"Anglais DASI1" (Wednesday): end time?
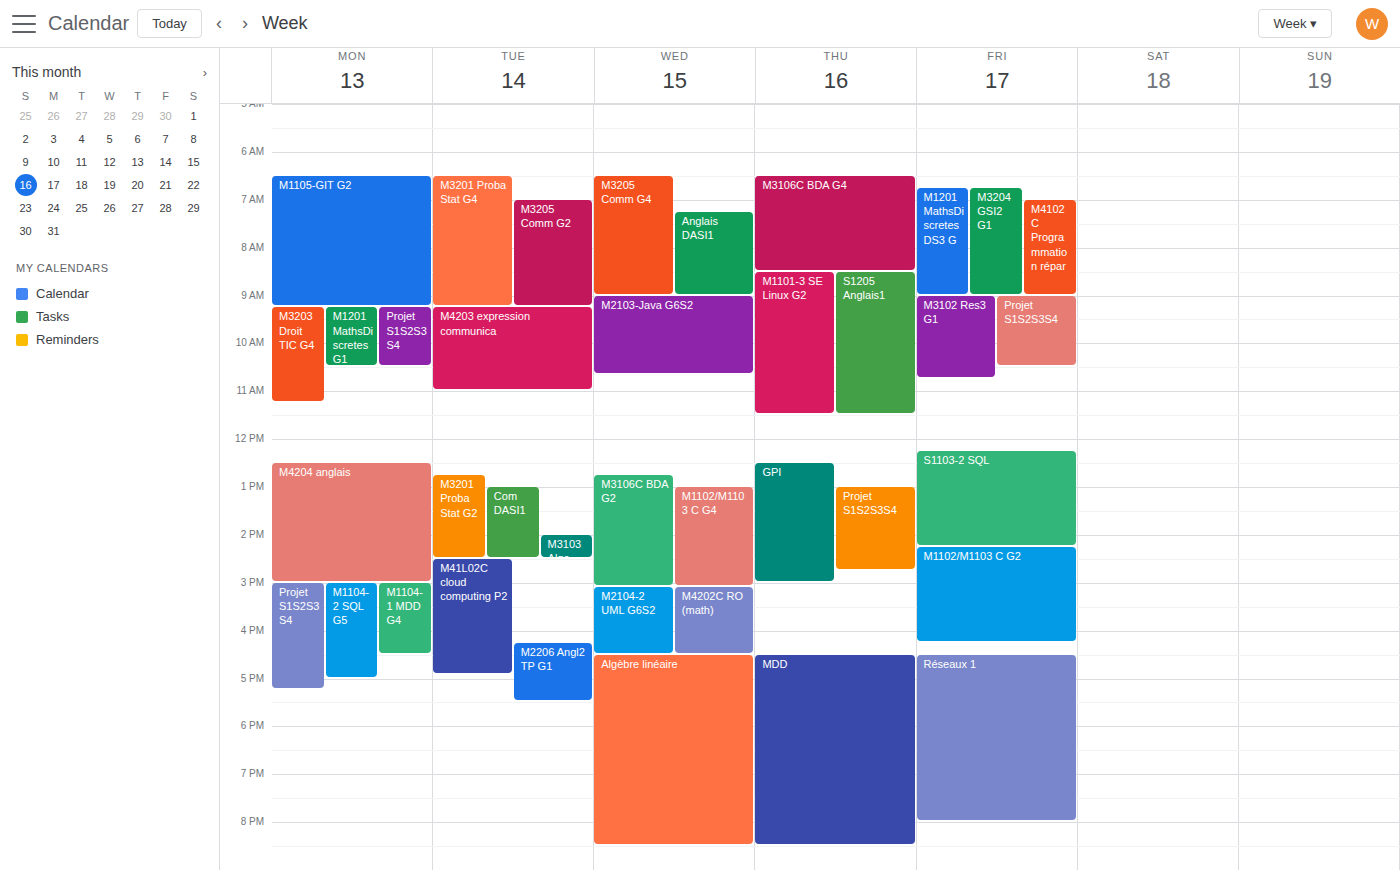
9:00 AM